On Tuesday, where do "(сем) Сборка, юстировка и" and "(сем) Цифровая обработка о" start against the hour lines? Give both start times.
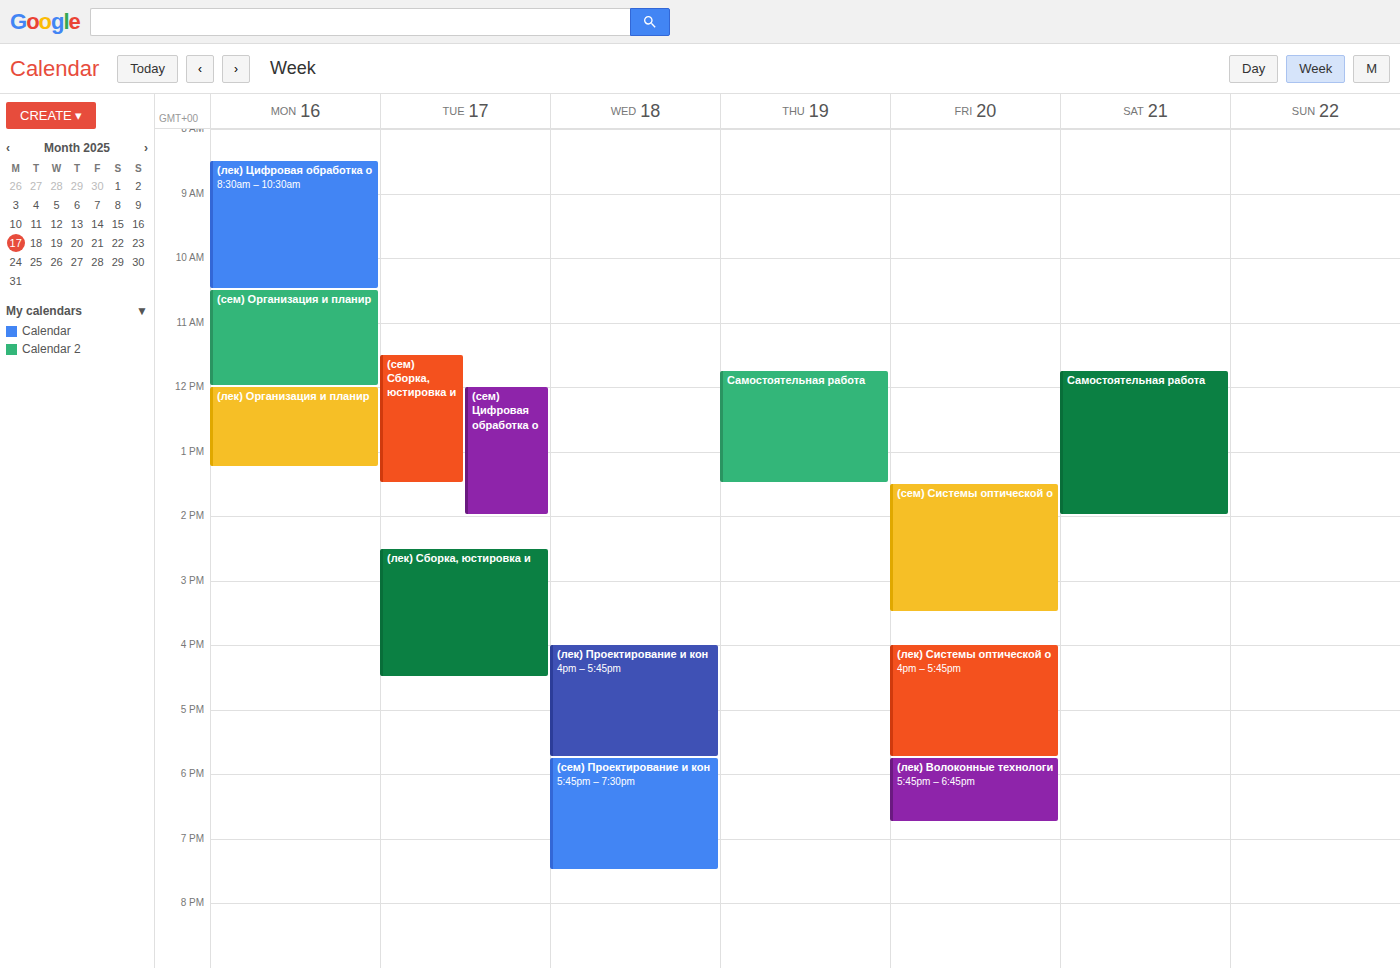
"(сем) Сборка, юстировка и": 11:30 AM, halfway between the 11 AM and 12 PM lines. "(сем) Цифровая обработка о": 12:00 PM, exactly on the 12 PM line.